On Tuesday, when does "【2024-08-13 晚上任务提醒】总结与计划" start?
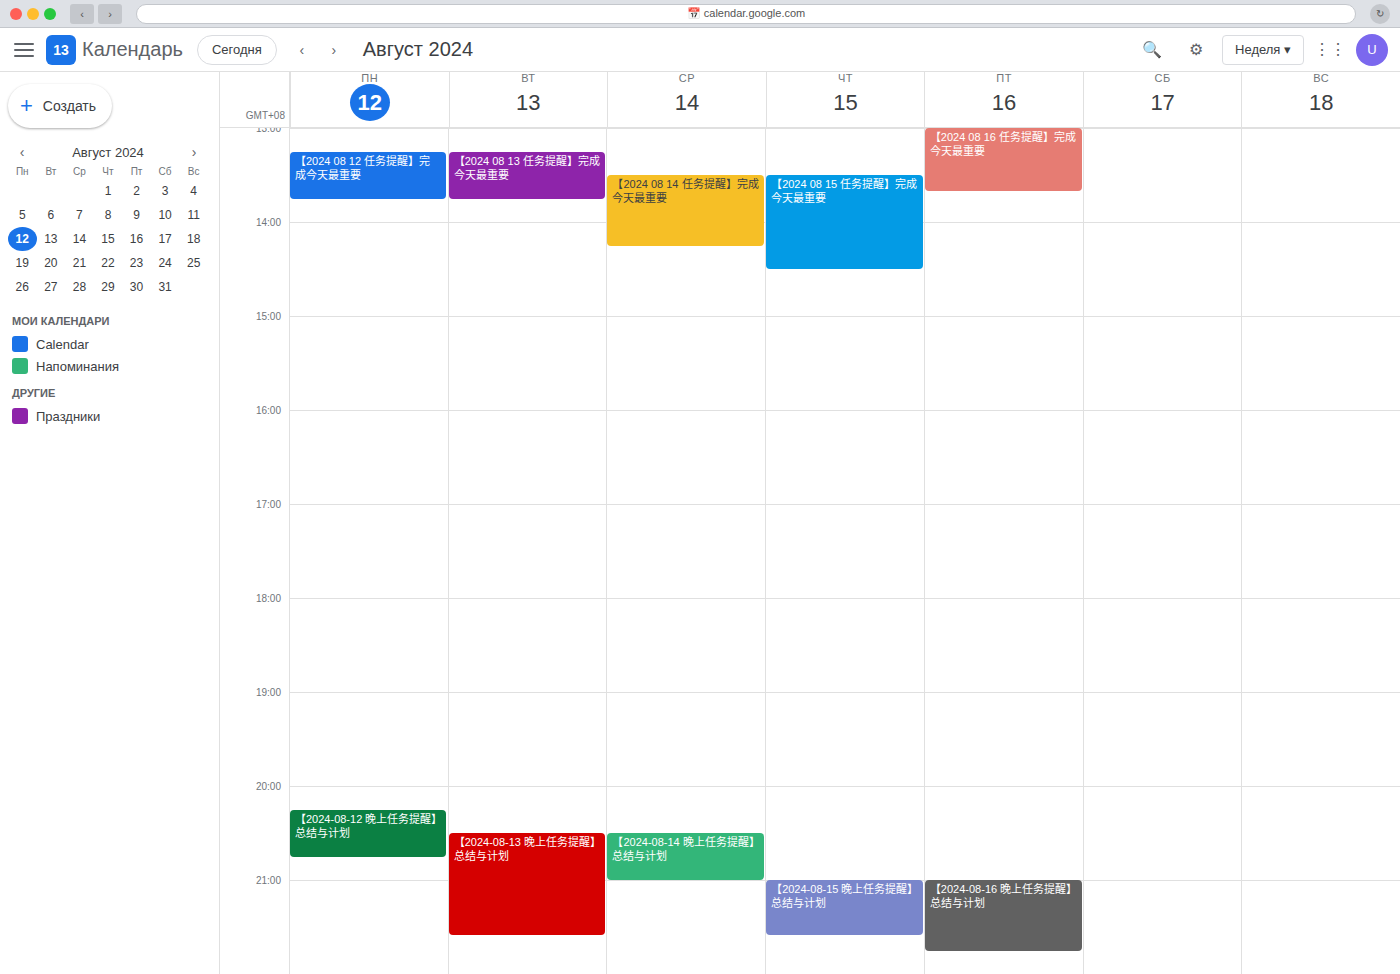
8:30 PM